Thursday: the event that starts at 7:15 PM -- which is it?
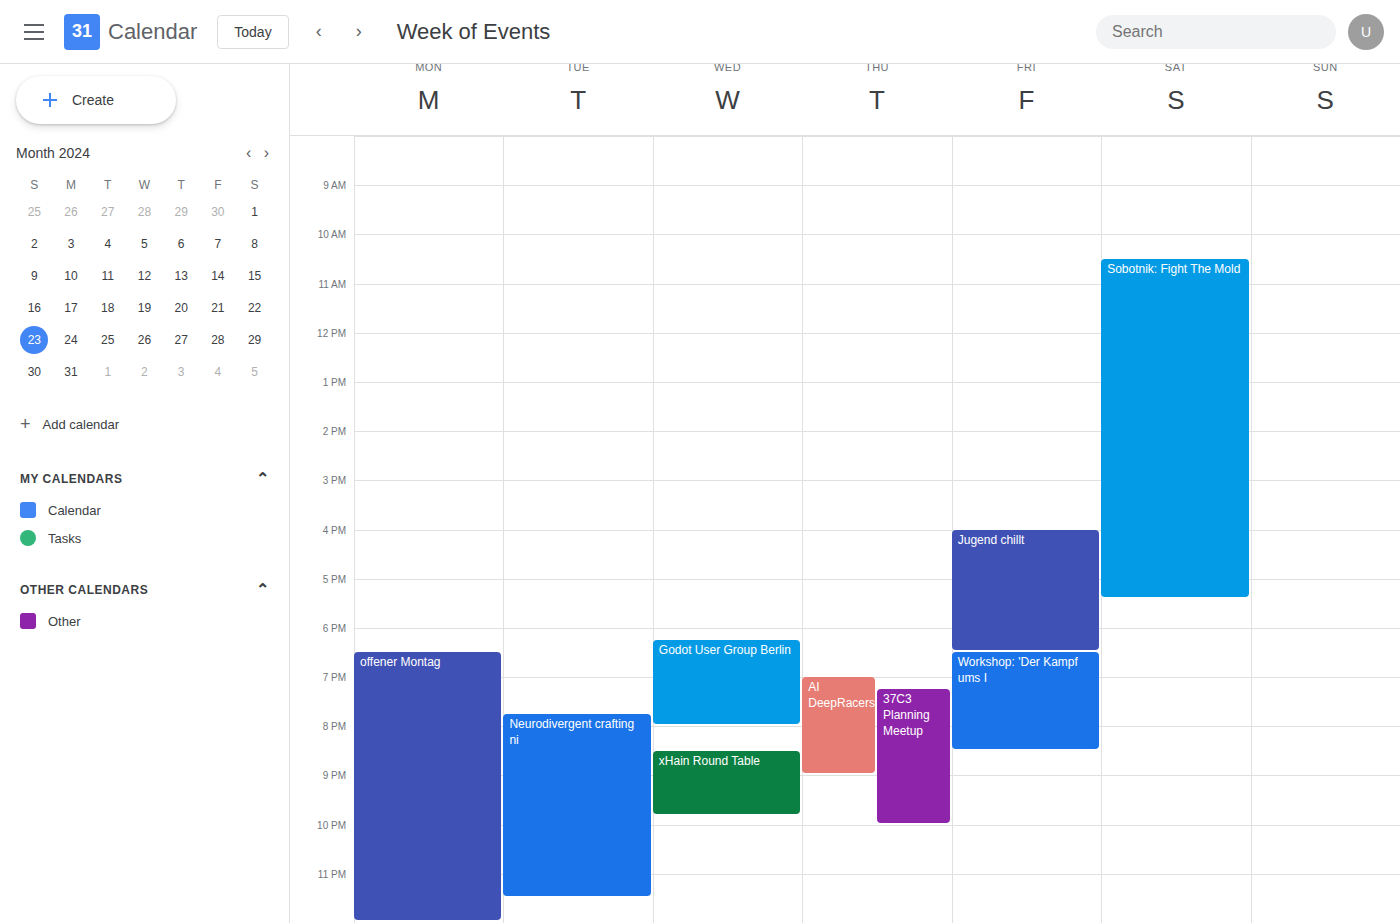
"37C3 Planning Meetup"